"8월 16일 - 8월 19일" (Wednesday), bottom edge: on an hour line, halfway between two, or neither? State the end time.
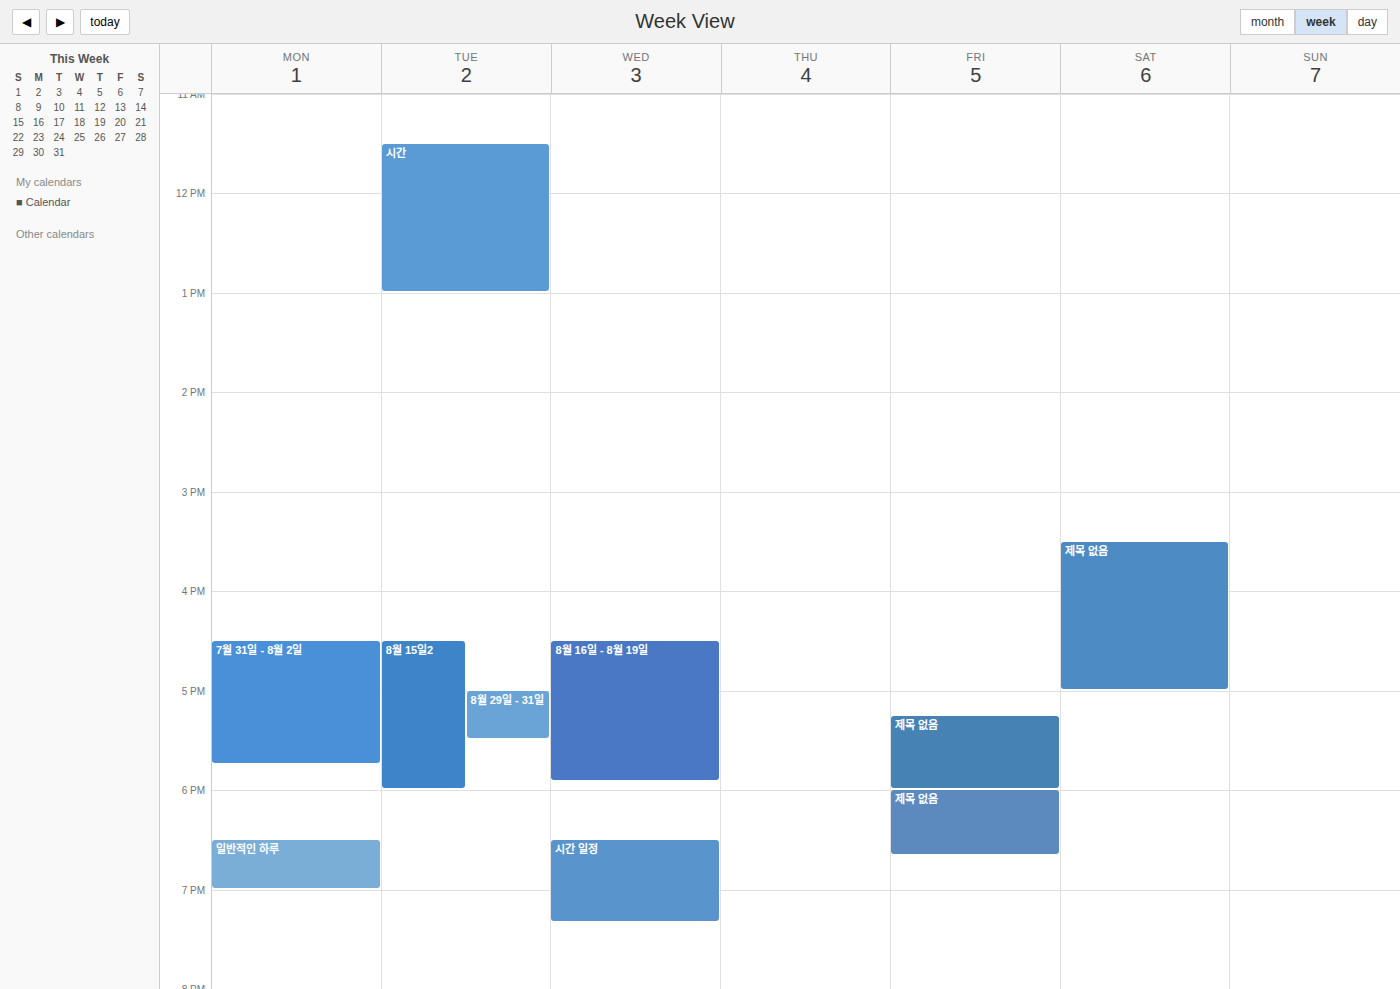
5:55 PM -- neither: 55 minutes below the 5 PM line and 5 minutes above the 6 PM line.